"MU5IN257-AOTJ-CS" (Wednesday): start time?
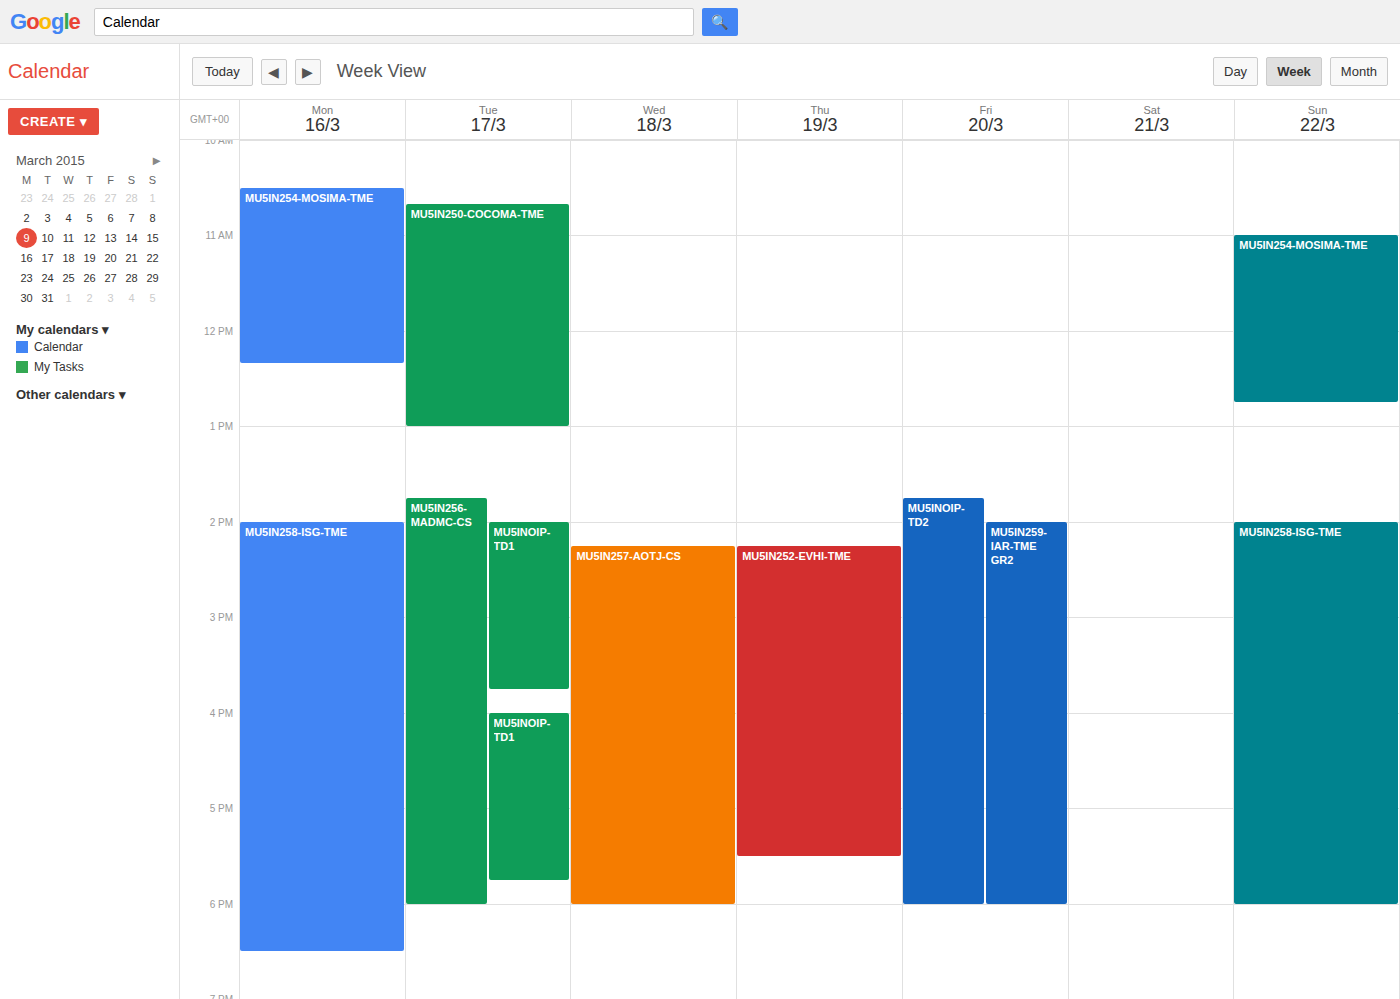
2:15 PM